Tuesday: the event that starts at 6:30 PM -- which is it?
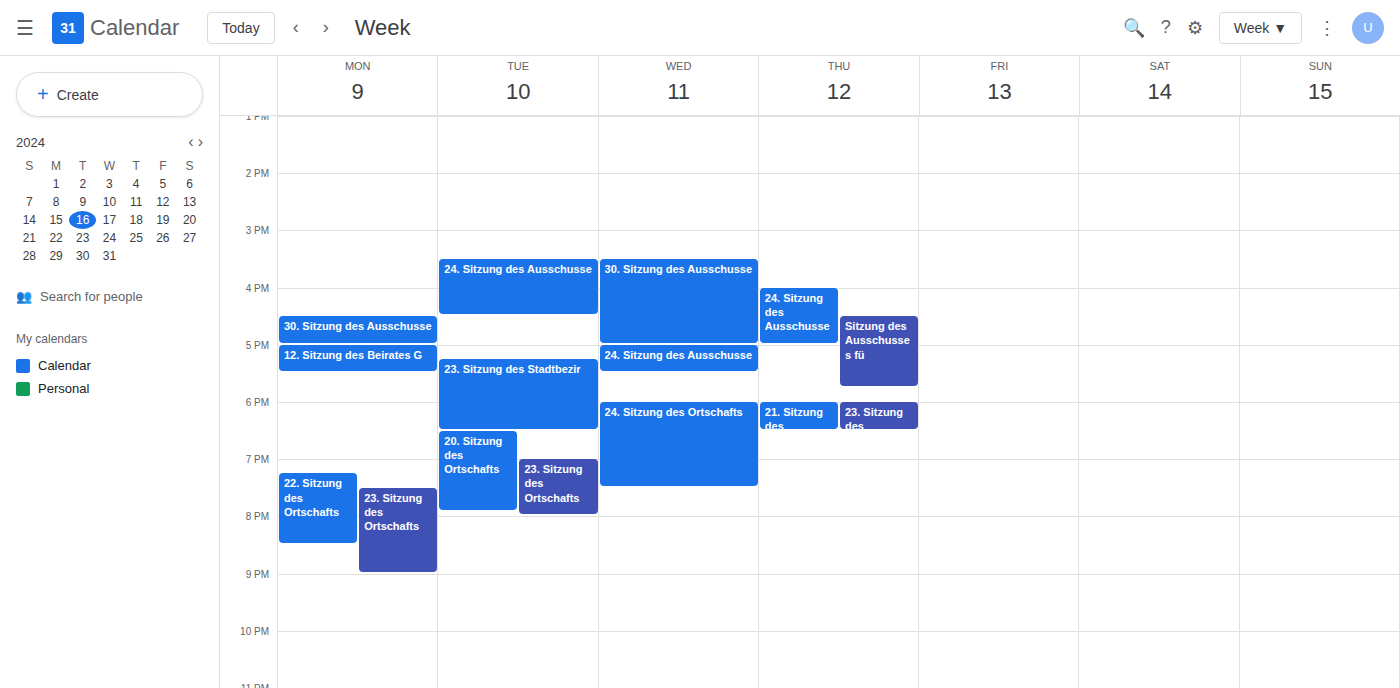
"20. Sitzung des Ortschafts"